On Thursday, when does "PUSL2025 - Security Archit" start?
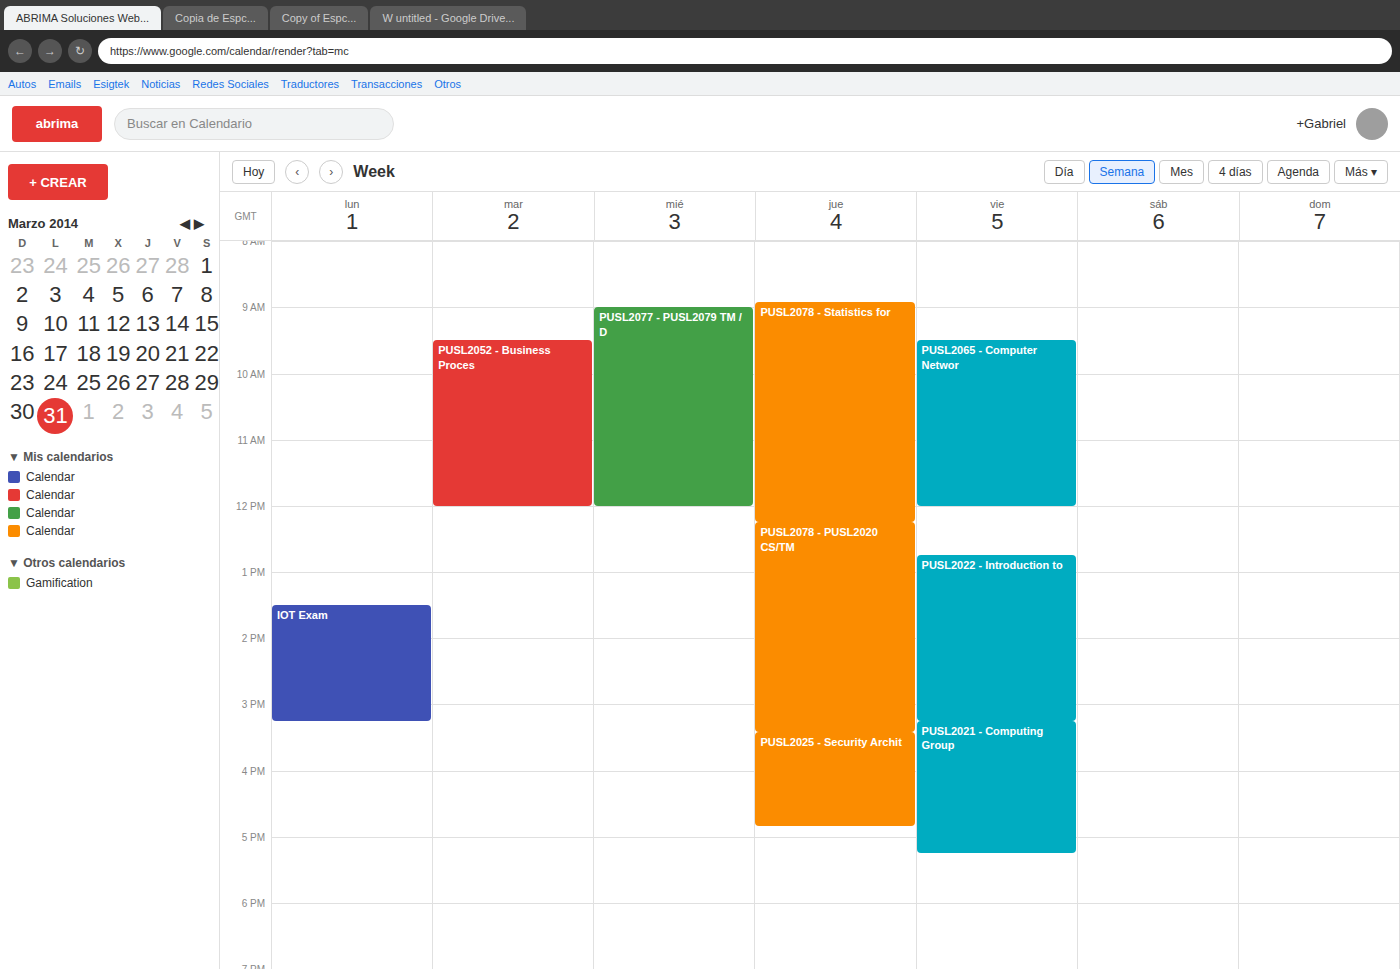
3:25 PM